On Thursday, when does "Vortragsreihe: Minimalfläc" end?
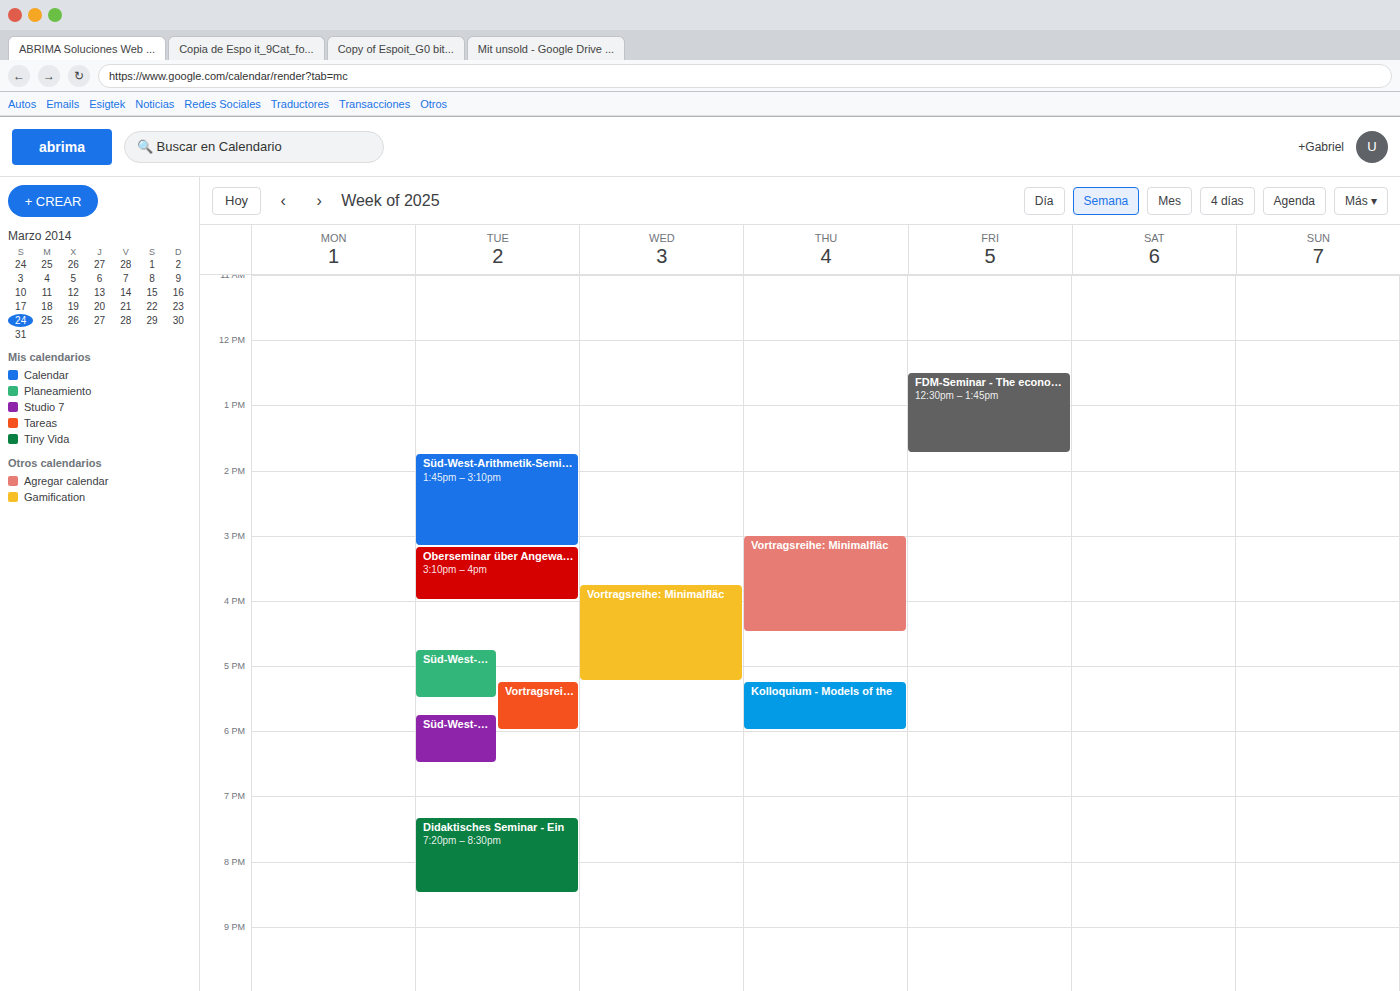
4:30 PM